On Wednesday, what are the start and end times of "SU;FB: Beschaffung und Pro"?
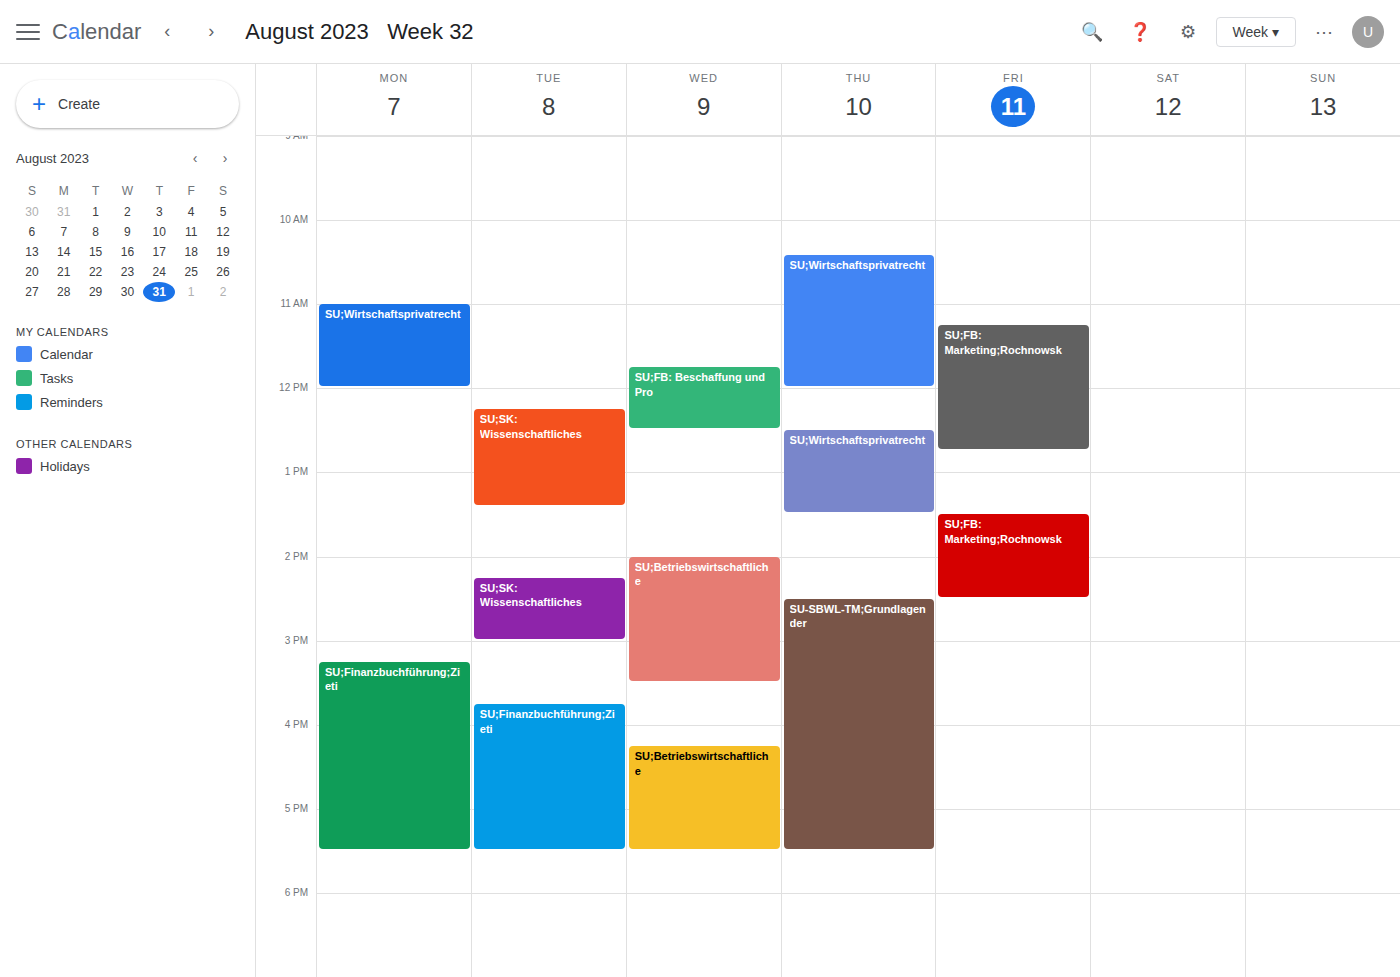
11:45 AM to 12:30 PM